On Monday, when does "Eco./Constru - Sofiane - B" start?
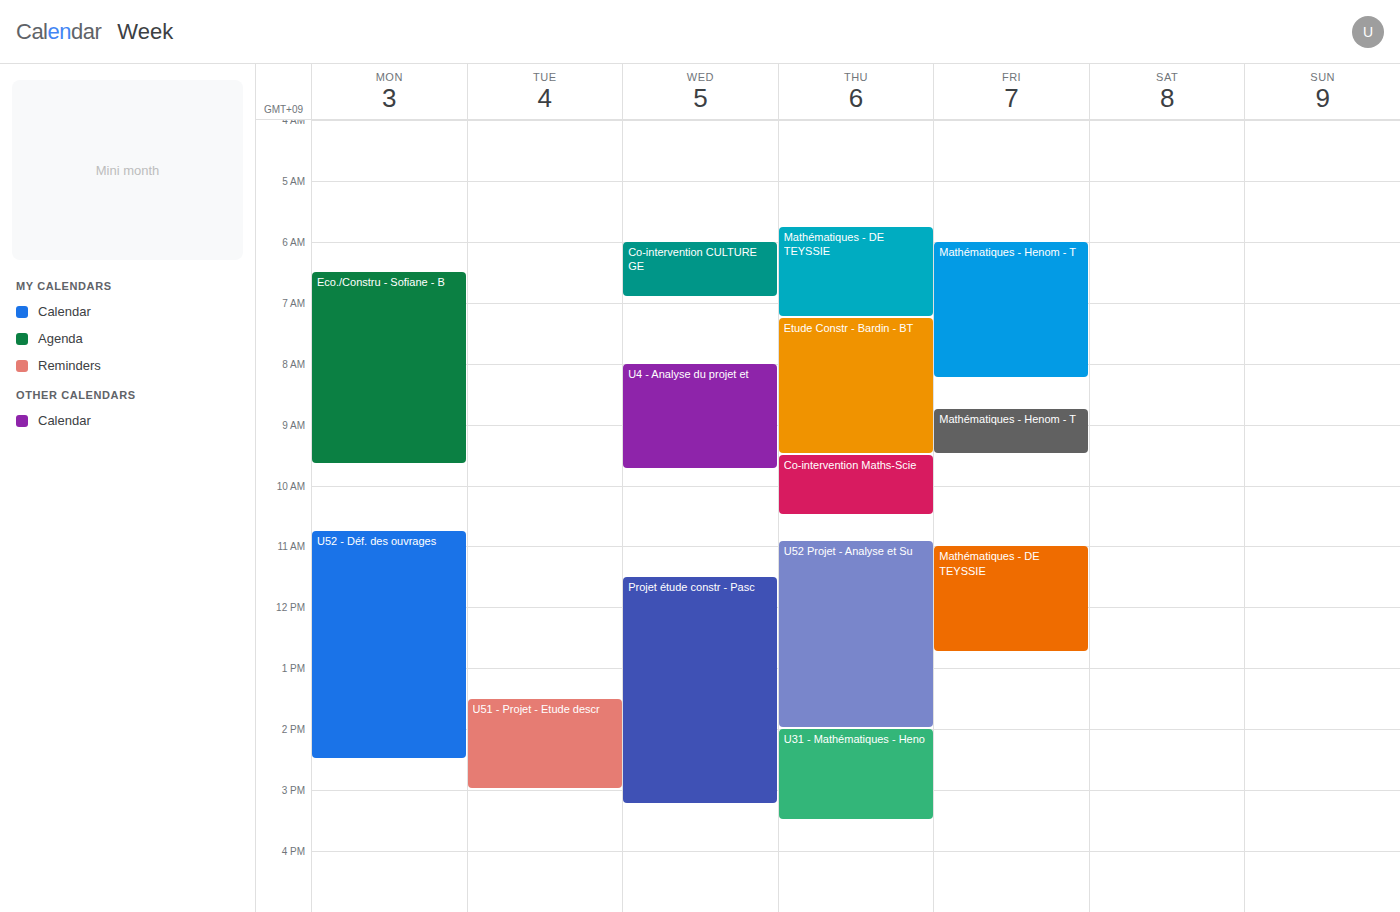
6:30 AM